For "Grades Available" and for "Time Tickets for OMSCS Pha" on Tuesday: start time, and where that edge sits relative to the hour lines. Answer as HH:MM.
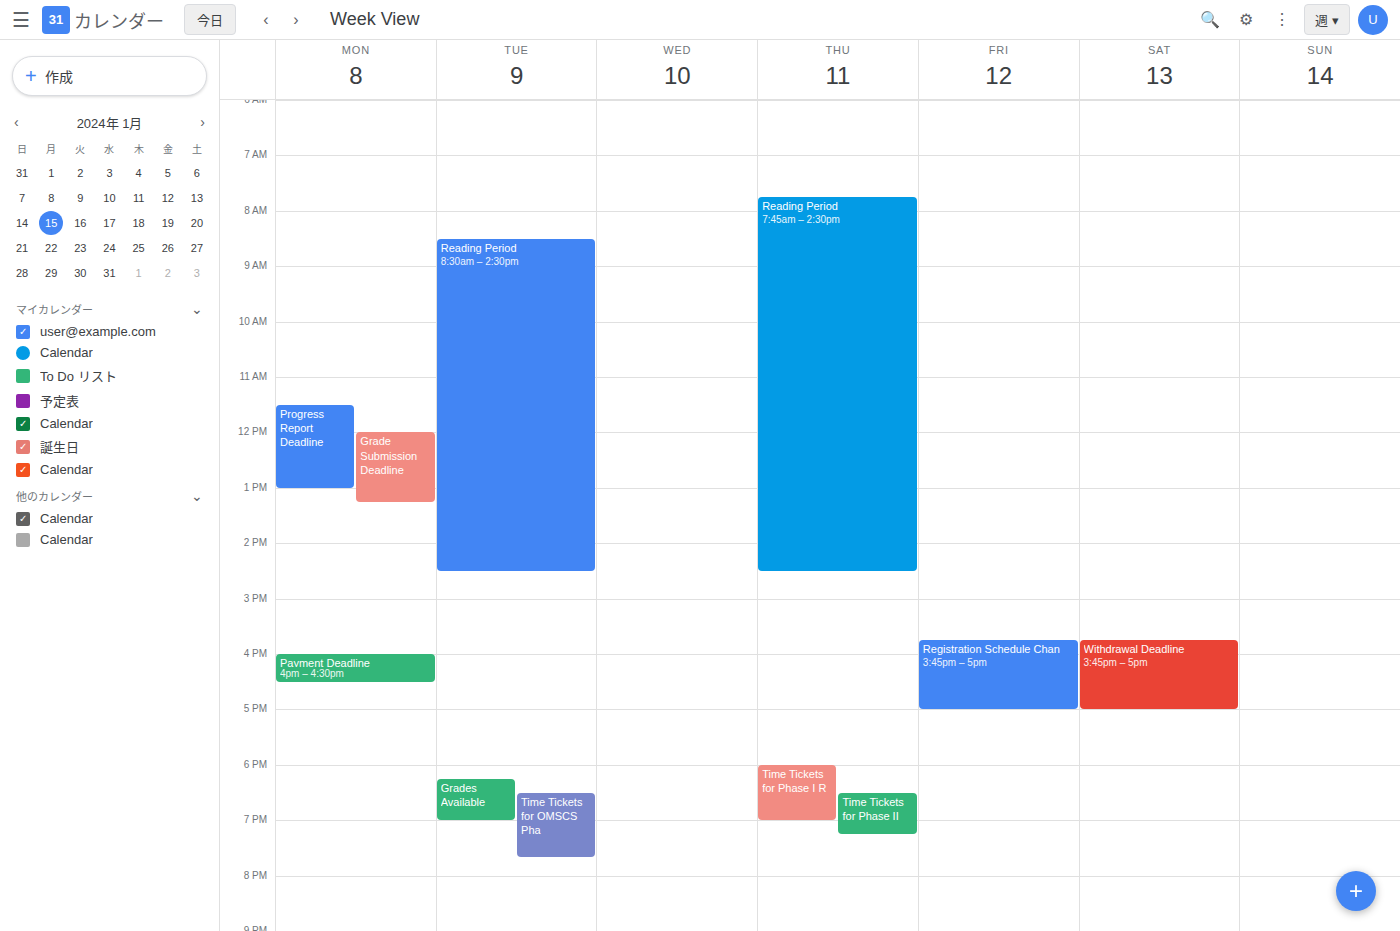
"Grades Available": 18:15, neither: a quarter of the way from the 18:00 line to the 19:00 line. "Time Tickets for OMSCS Pha": 18:30, halfway between the 18:00 and 19:00 lines.